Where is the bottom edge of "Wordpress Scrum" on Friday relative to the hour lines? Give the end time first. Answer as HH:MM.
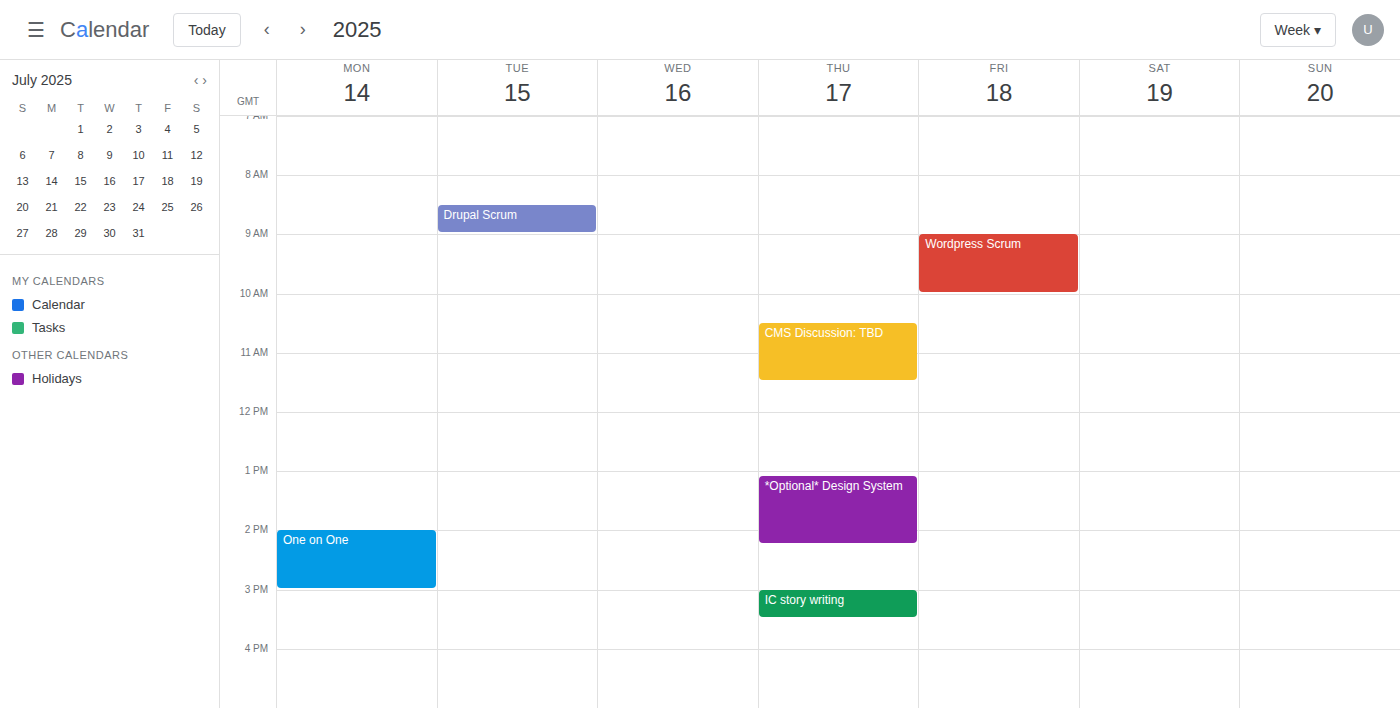
10:00 -- exactly on the 10:00 line.